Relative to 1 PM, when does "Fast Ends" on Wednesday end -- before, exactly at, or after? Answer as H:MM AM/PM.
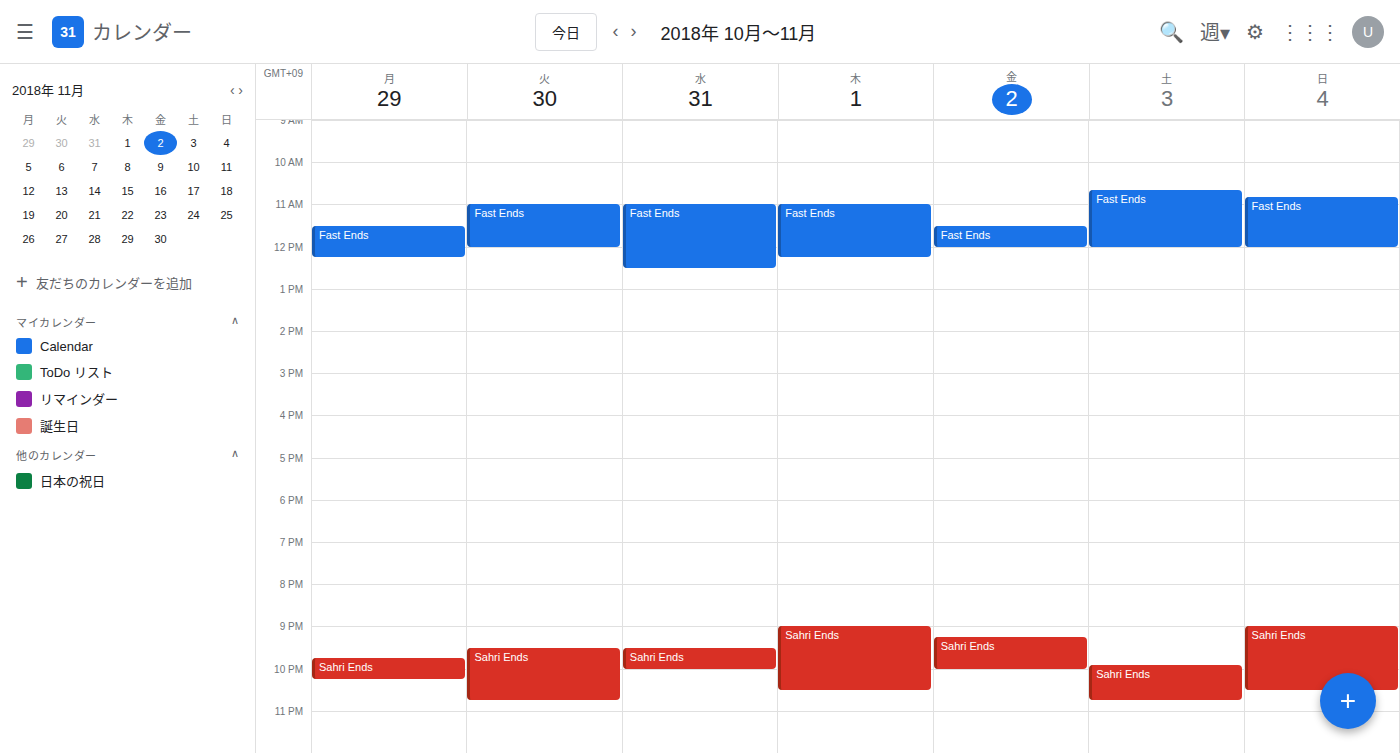
12:30 PM -- before 1 PM, 30 minutes above the 1 PM line.